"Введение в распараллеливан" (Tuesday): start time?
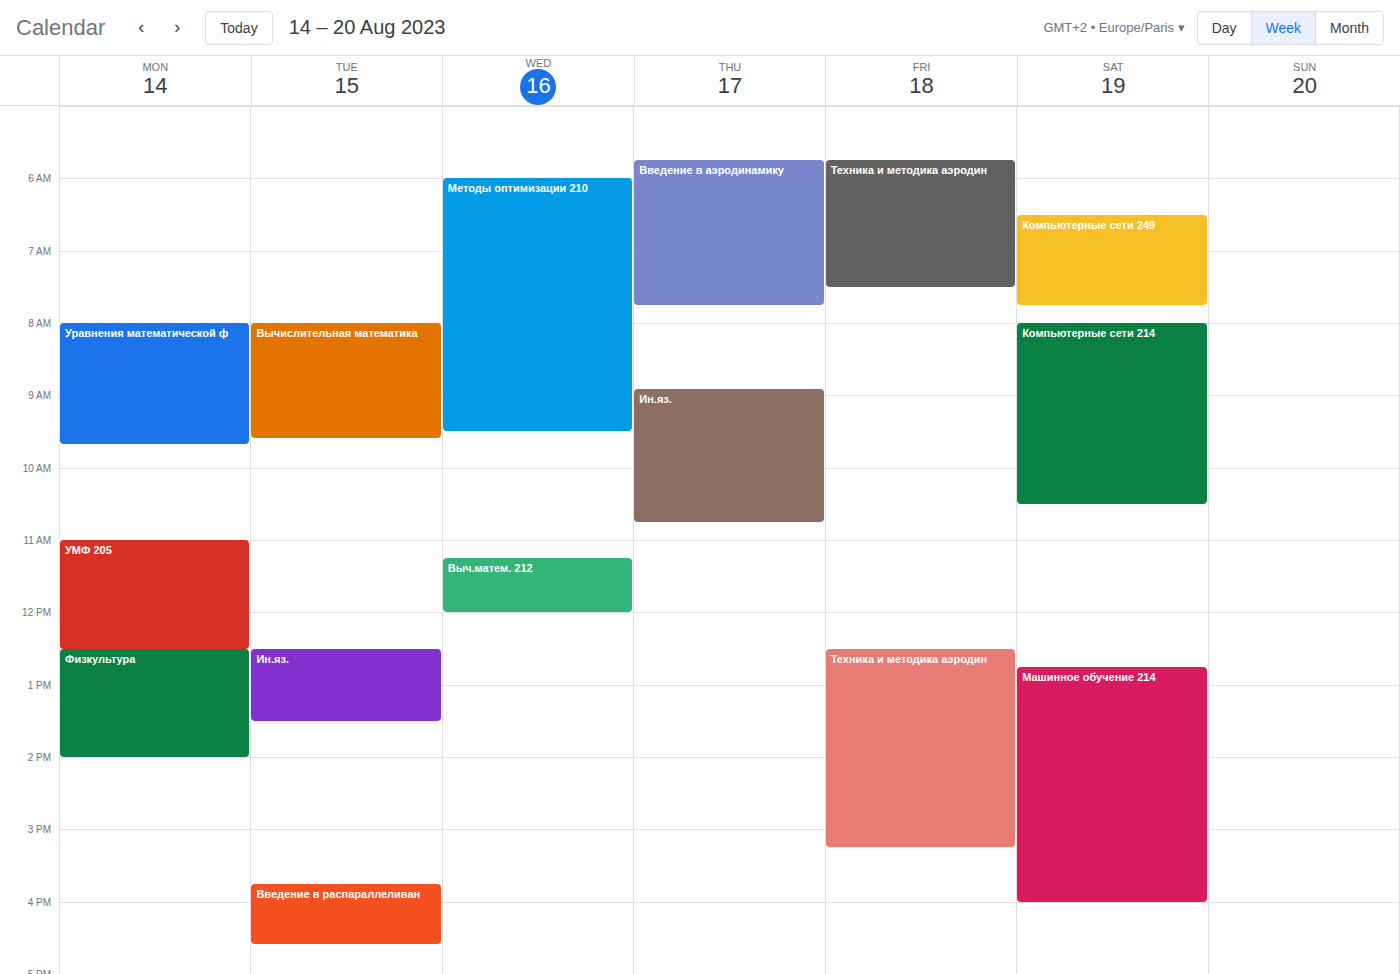
3:45 PM